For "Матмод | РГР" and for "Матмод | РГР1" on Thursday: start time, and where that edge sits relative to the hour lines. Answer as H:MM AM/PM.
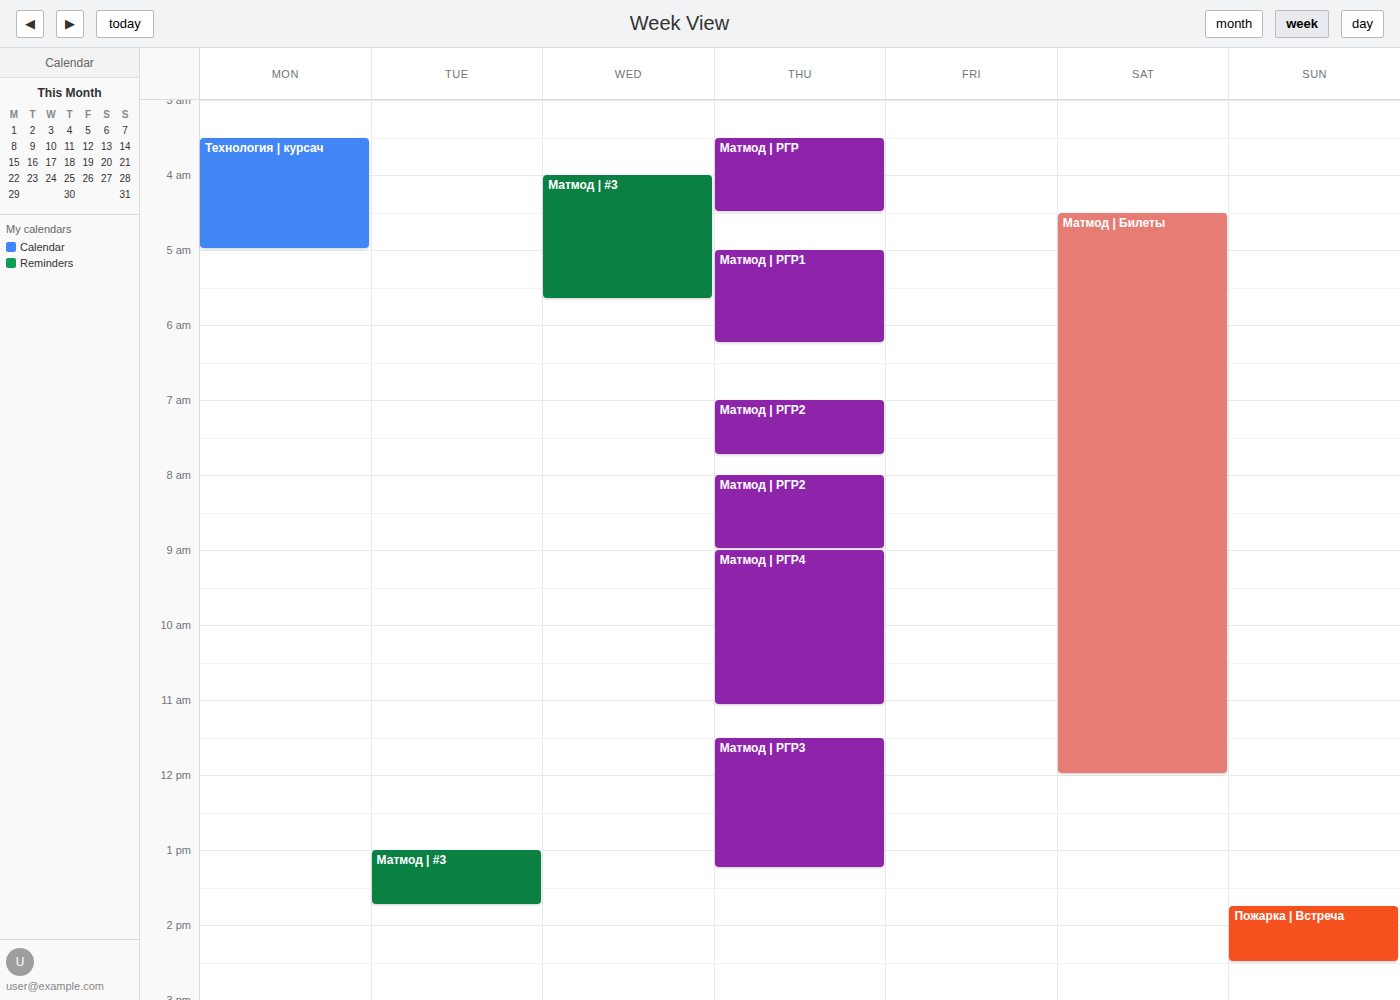
"Матмод | РГР": 3:30 AM, halfway between the 3 AM and 4 AM lines. "Матмод | РГР1": 5:00 AM, exactly on the 5 AM line.